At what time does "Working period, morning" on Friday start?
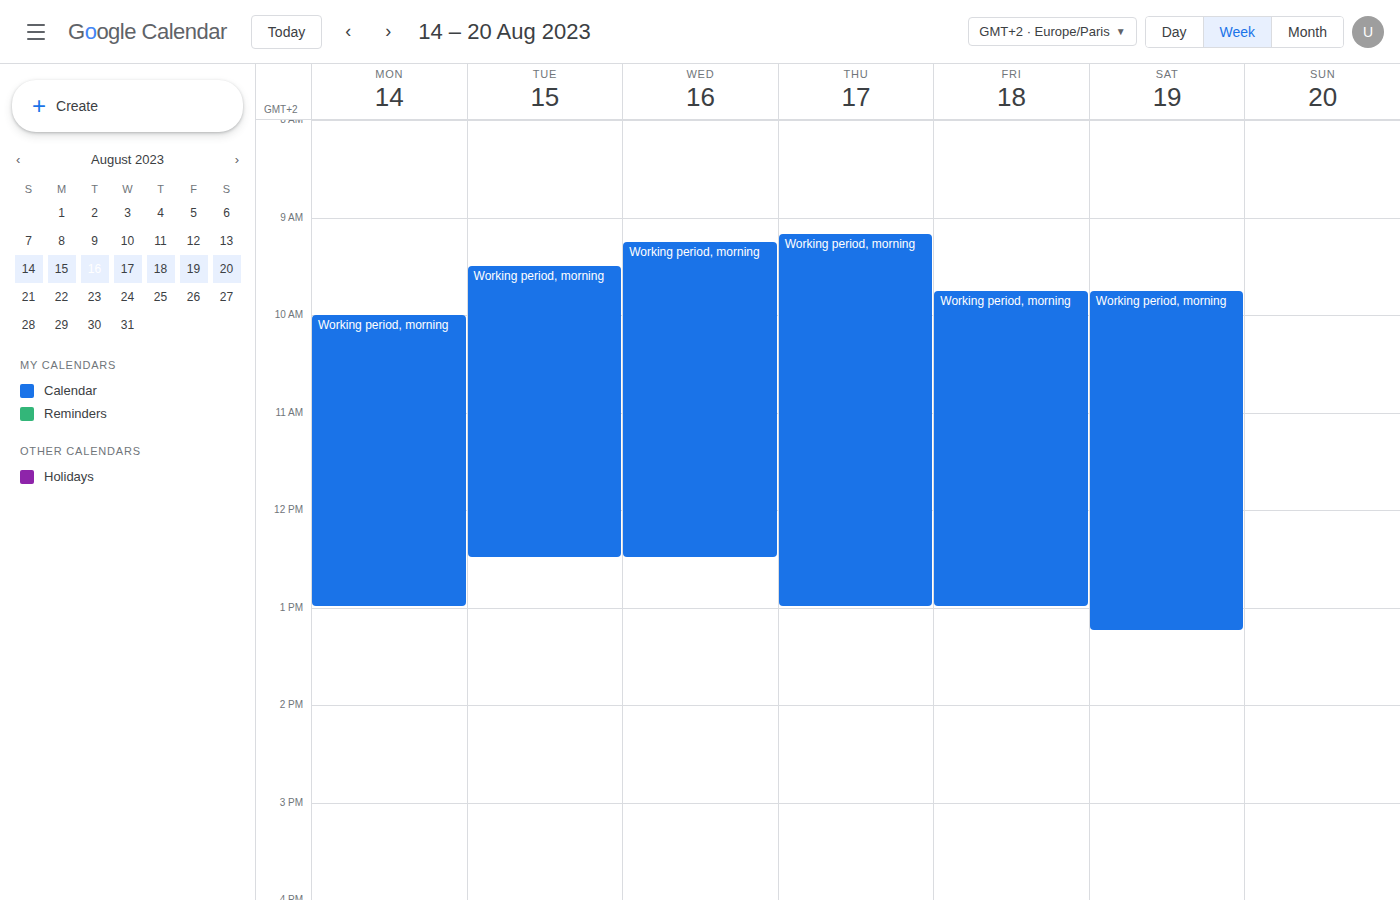
9:45 AM